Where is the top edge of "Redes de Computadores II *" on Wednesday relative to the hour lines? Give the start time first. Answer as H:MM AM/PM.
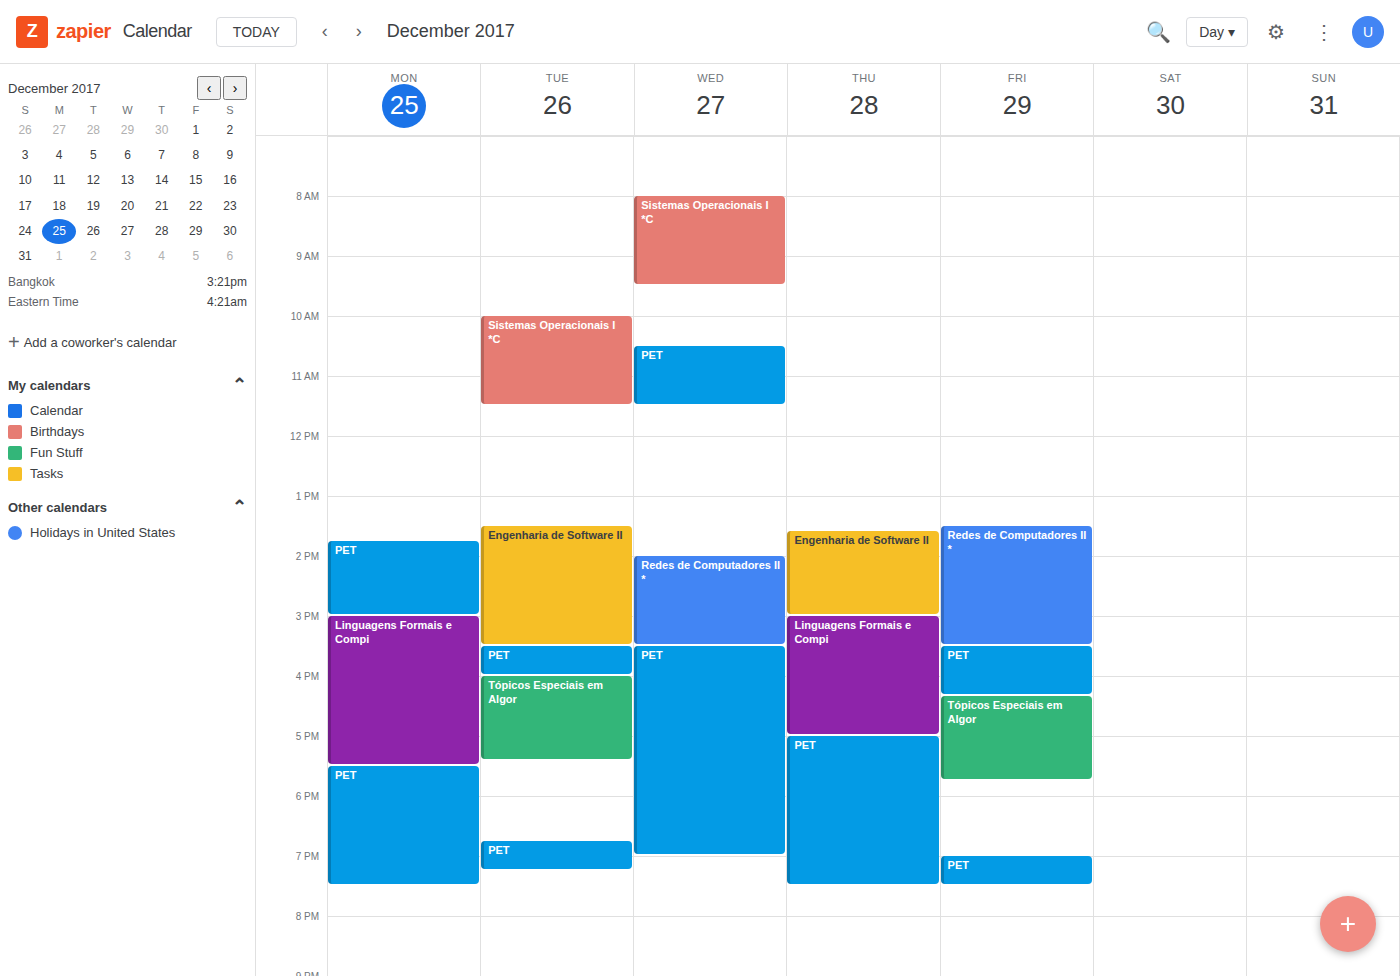
2:00 PM -- exactly on the 2 PM line.